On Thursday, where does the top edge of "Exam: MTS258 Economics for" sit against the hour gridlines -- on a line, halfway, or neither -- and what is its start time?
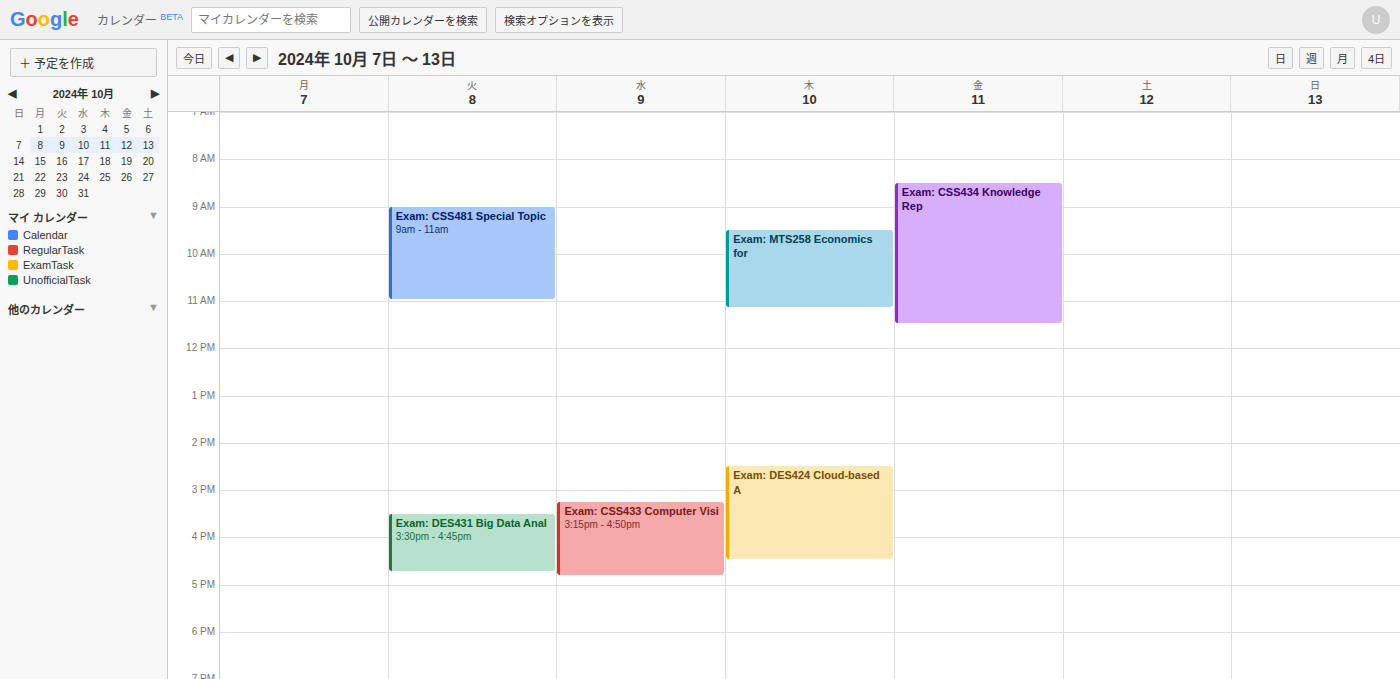
9:30 AM -- halfway between the 9 AM and 10 AM lines.